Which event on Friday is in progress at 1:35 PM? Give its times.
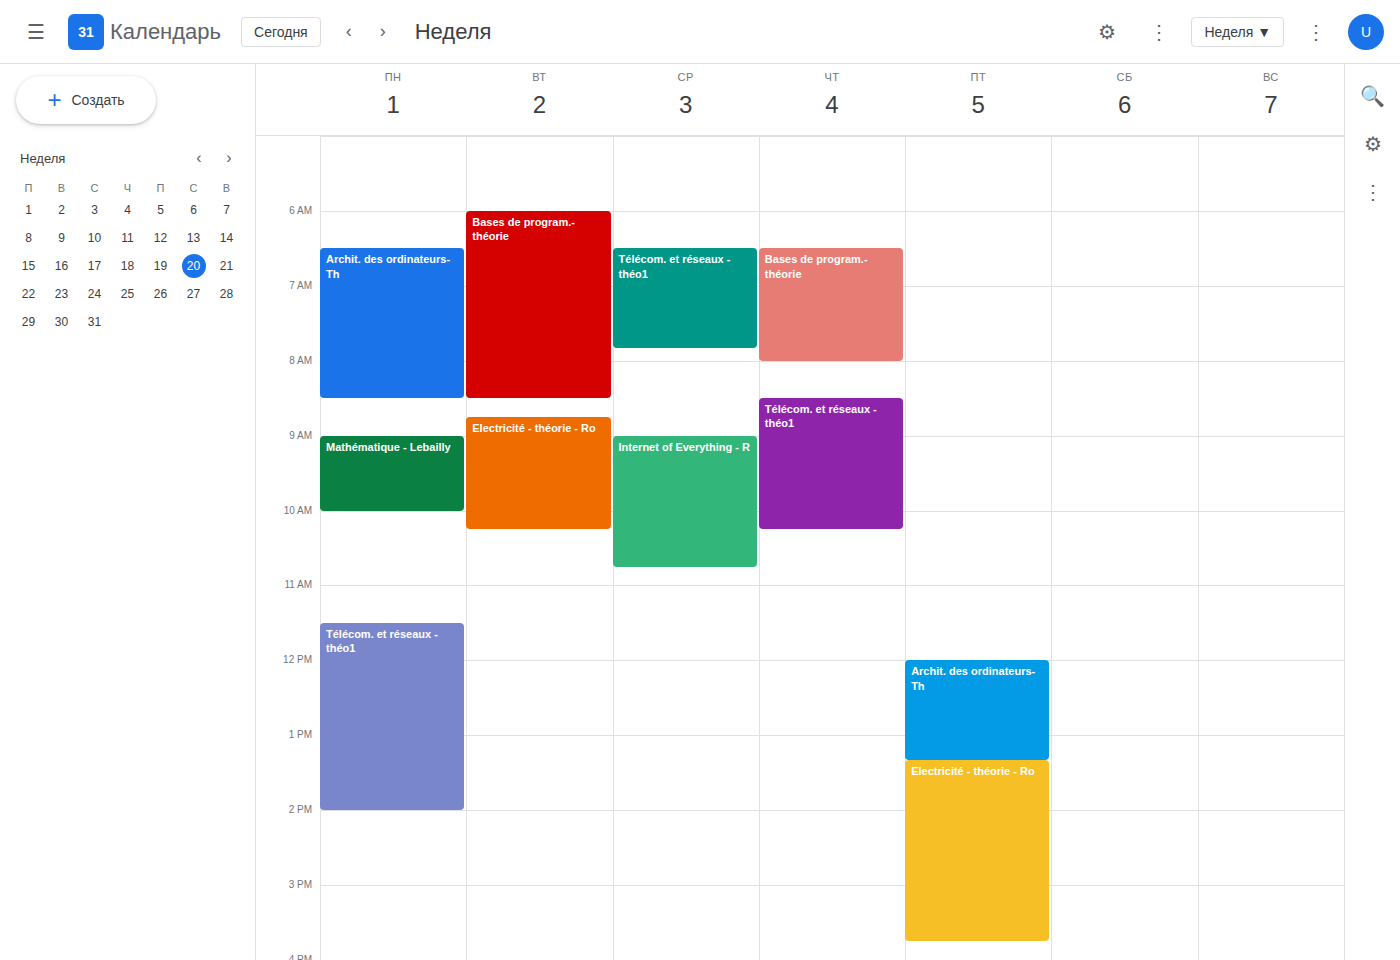
"Electricité - théorie - Ro", 1:20 PM to 3:45 PM